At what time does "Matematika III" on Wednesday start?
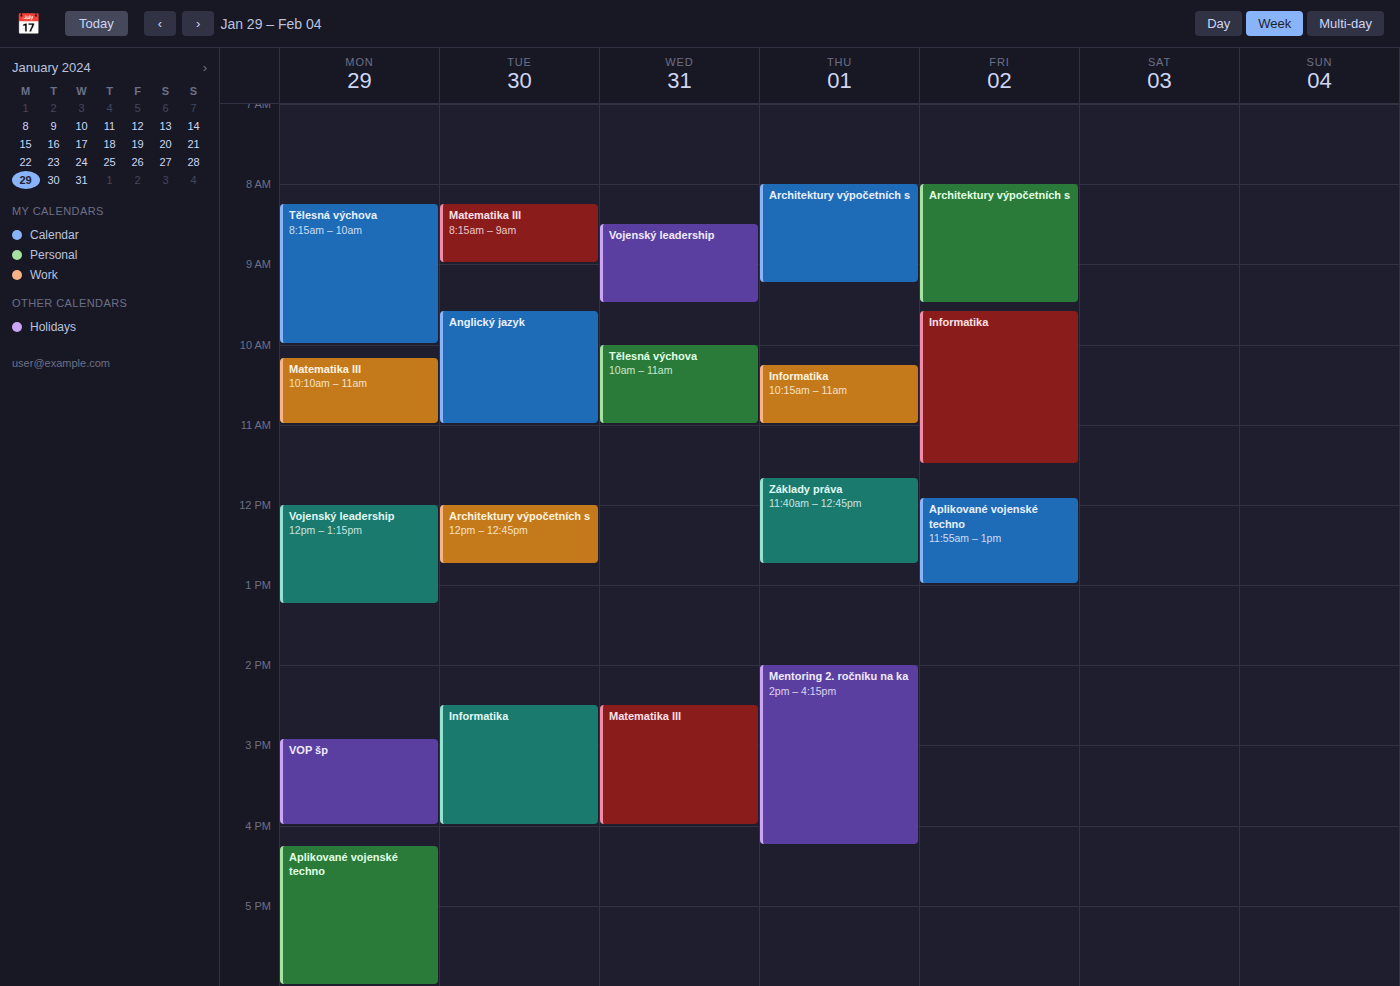
2:30 PM